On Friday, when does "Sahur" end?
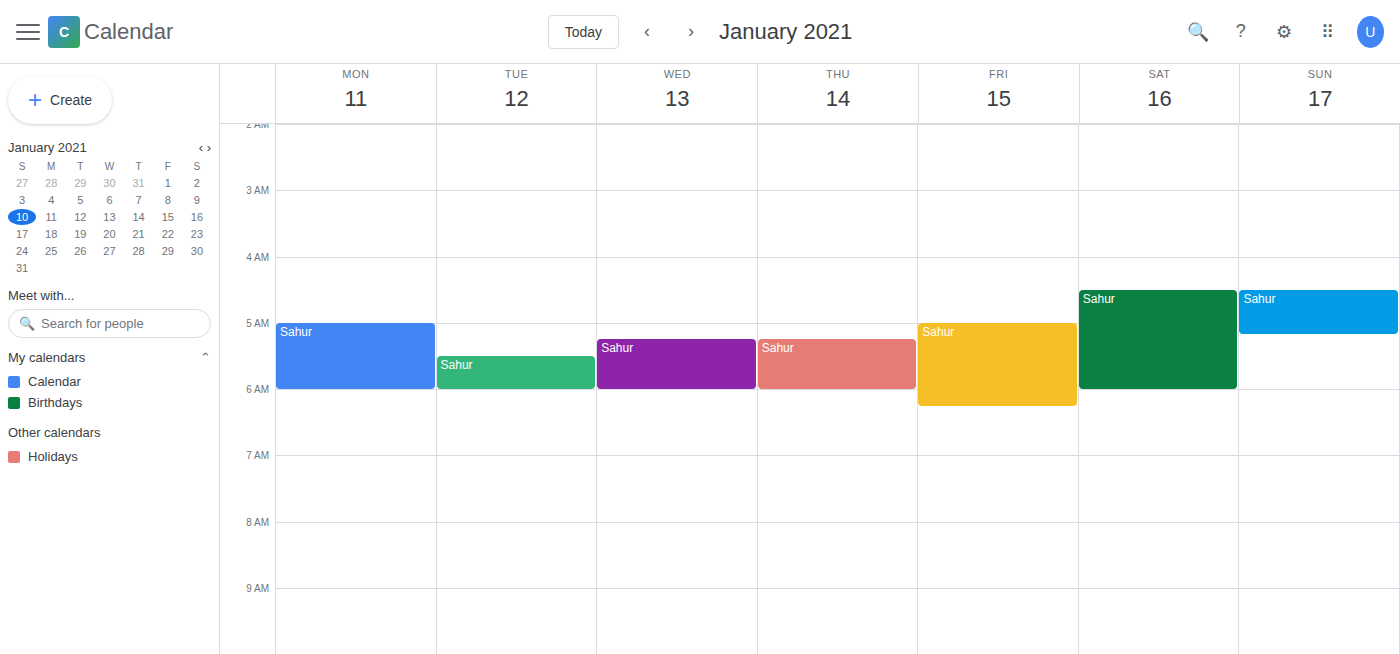
6:15 AM